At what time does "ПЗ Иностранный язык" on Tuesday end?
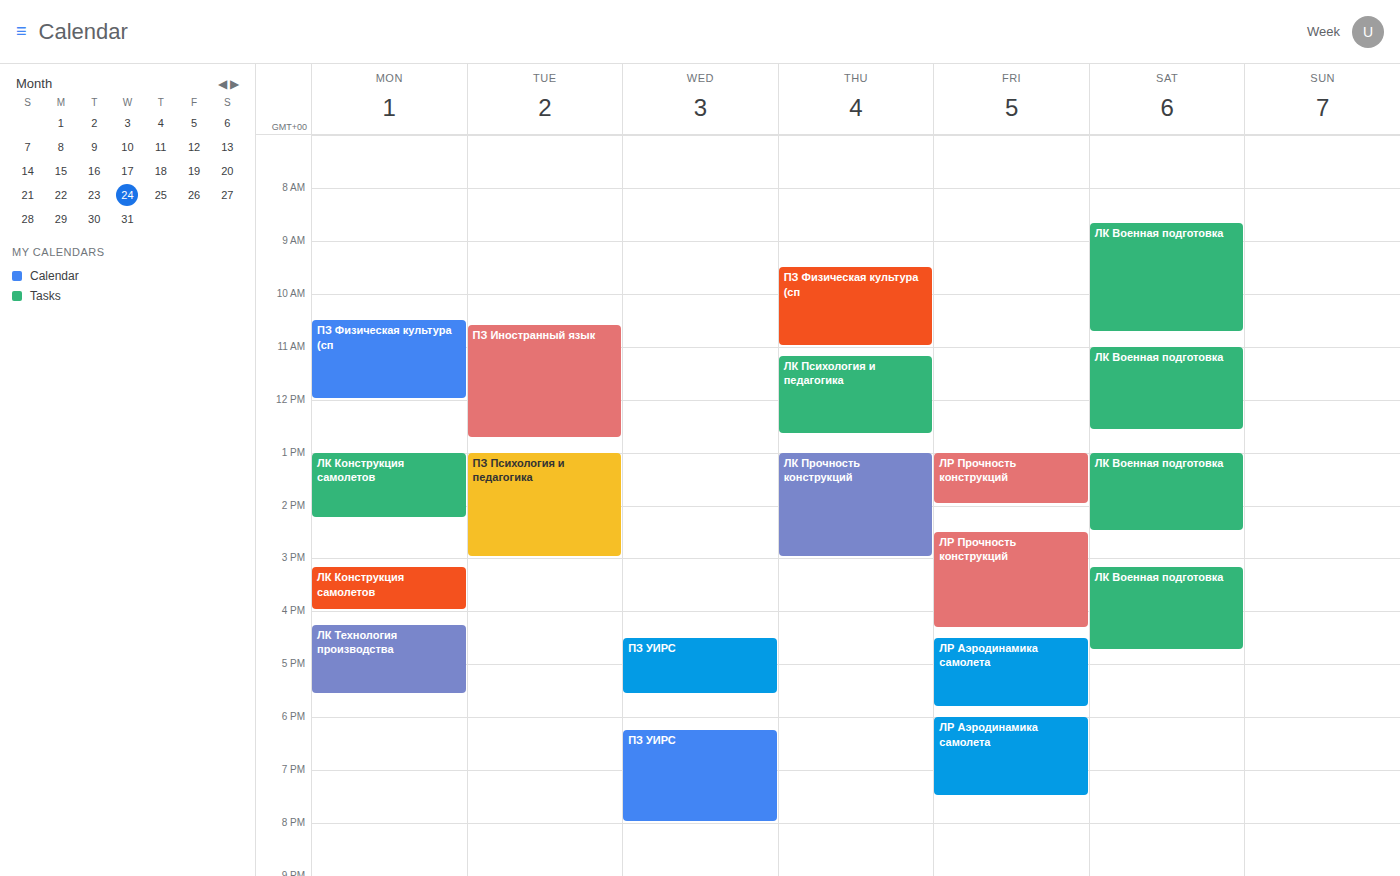
12:45 PM